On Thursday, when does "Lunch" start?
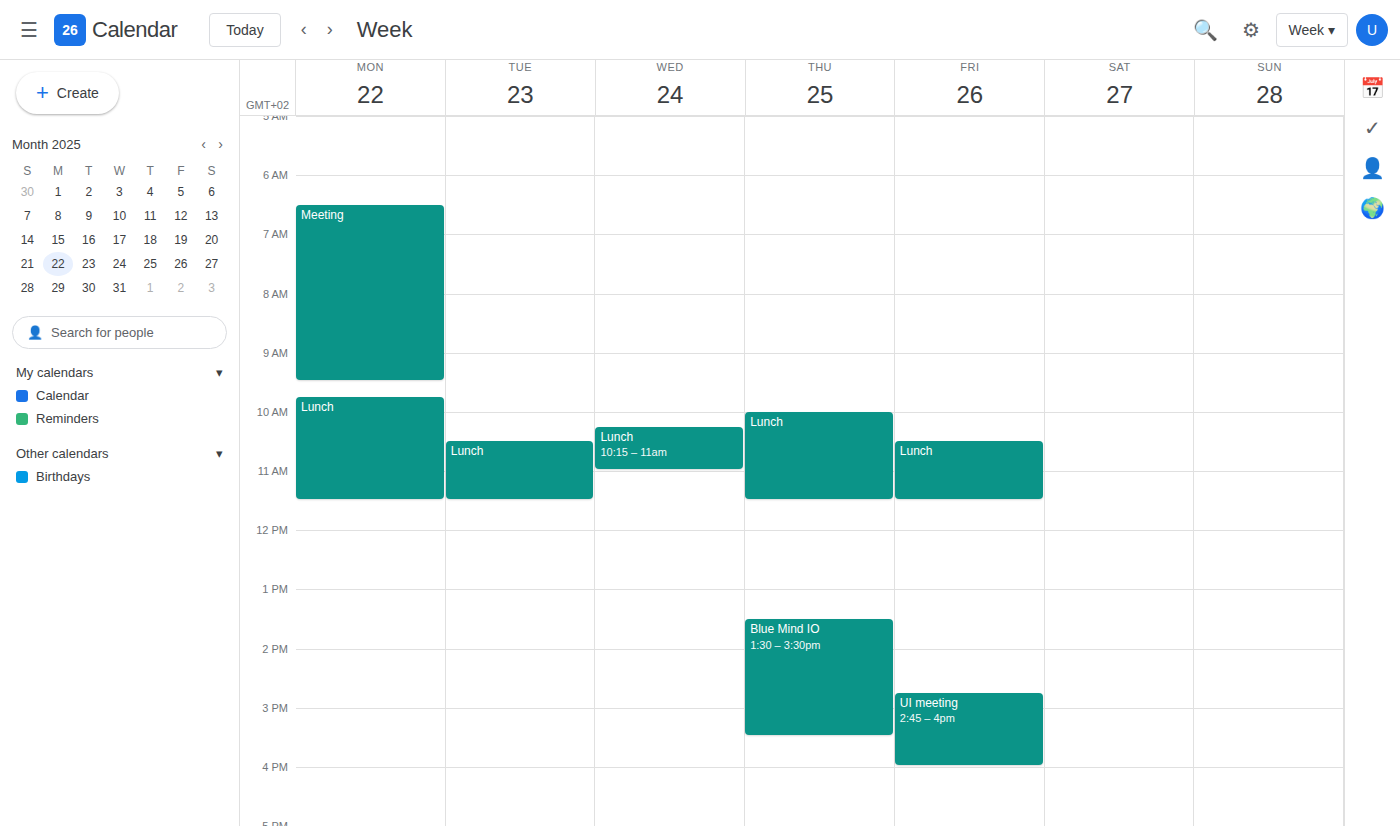
10:00 AM